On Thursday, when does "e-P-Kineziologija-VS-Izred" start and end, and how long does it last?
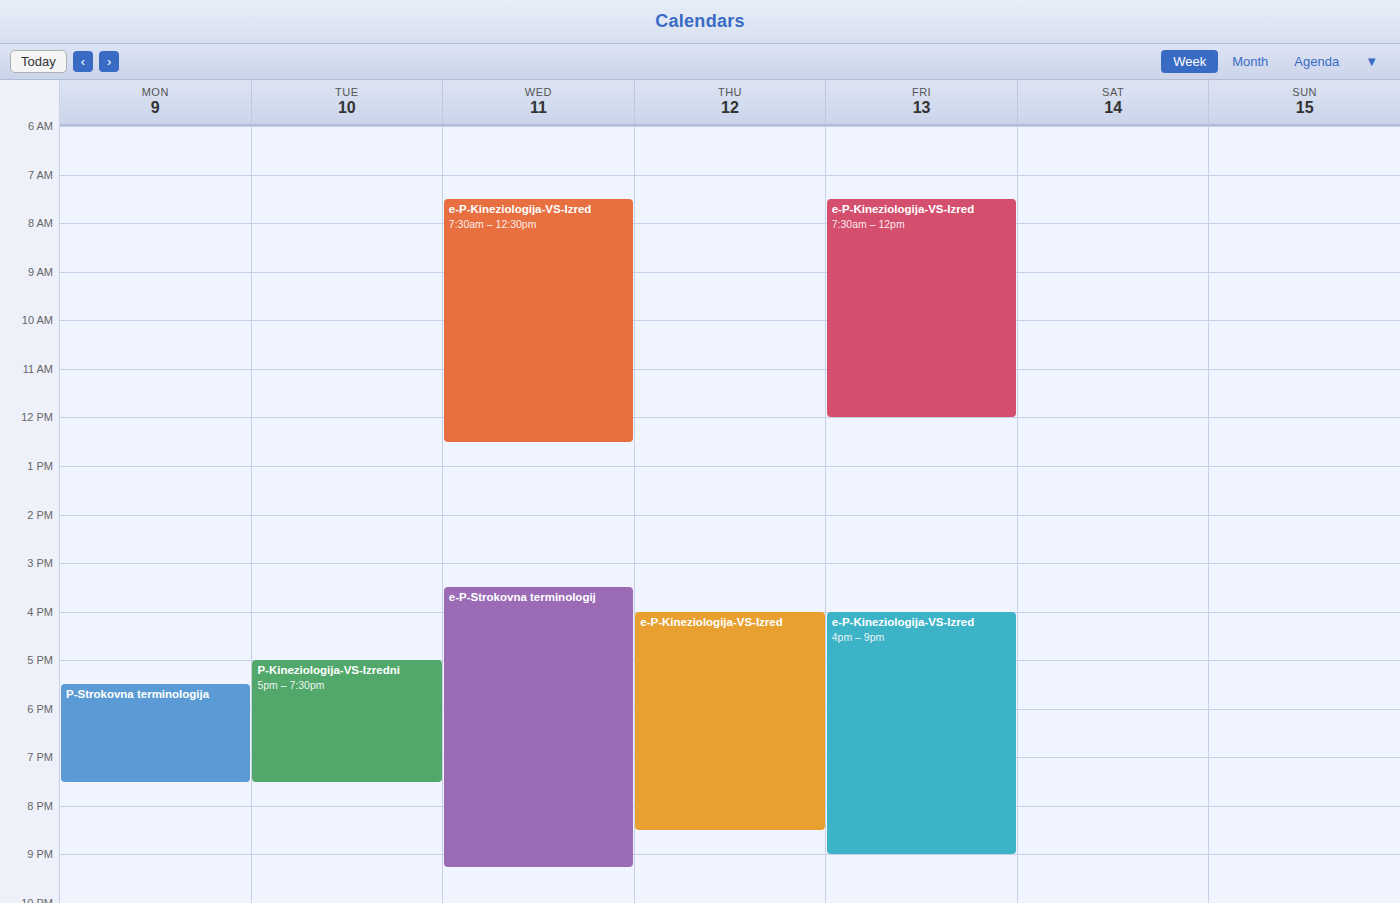
4:00 PM to 8:30 PM, 4 hours 30 minutes